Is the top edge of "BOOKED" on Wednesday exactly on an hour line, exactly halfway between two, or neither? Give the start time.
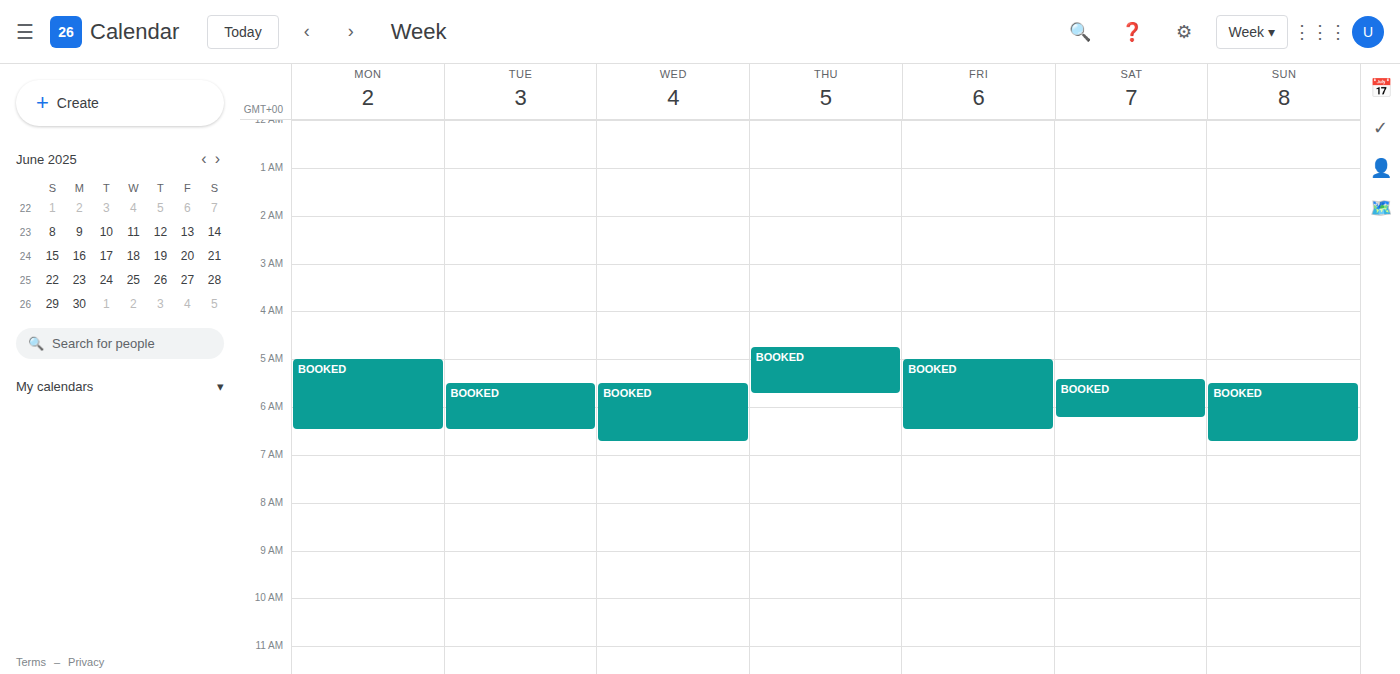
05:30 -- halfway between the 05:00 and 06:00 lines.